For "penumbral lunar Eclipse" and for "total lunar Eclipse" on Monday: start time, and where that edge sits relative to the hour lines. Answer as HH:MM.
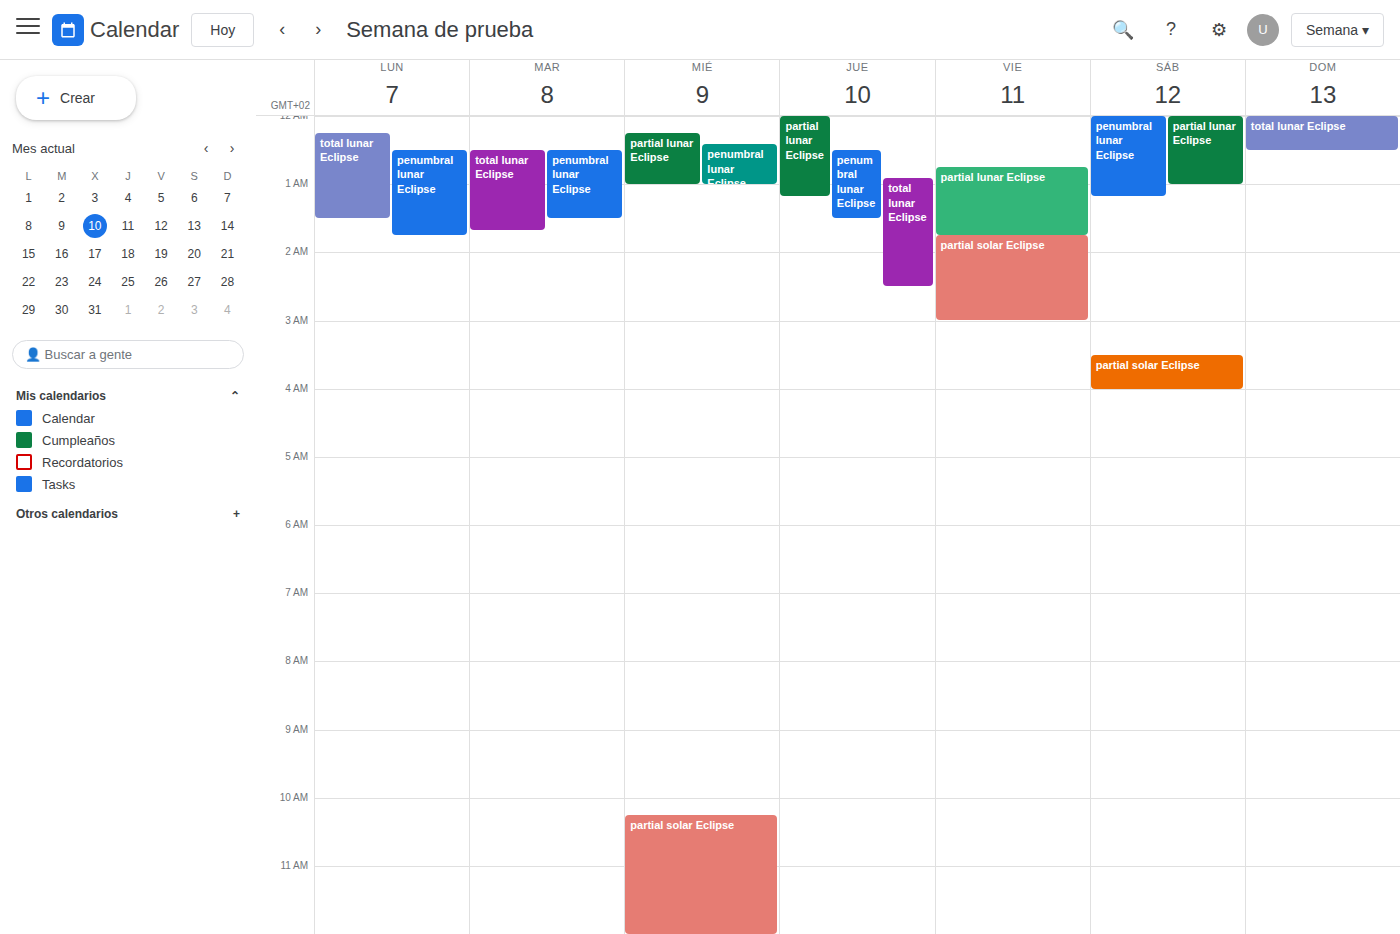
"penumbral lunar Eclipse": 00:30, halfway between the 00:00 and 01:00 lines. "total lunar Eclipse": 00:15, neither: a quarter of the way from the 00:00 line to the 01:00 line.